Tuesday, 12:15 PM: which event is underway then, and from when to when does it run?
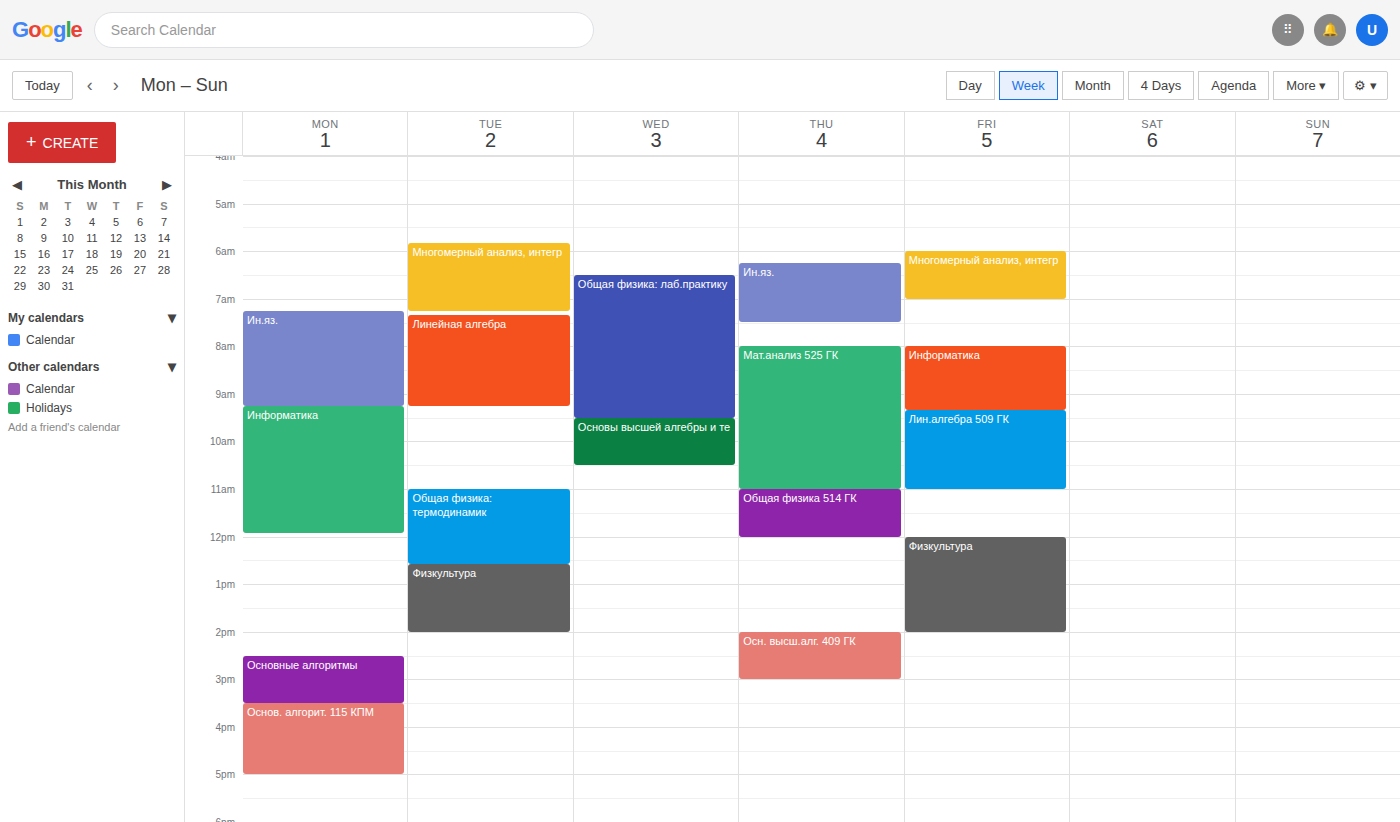
"Общая физика: термодинамик", 11:00 AM to 12:35 PM